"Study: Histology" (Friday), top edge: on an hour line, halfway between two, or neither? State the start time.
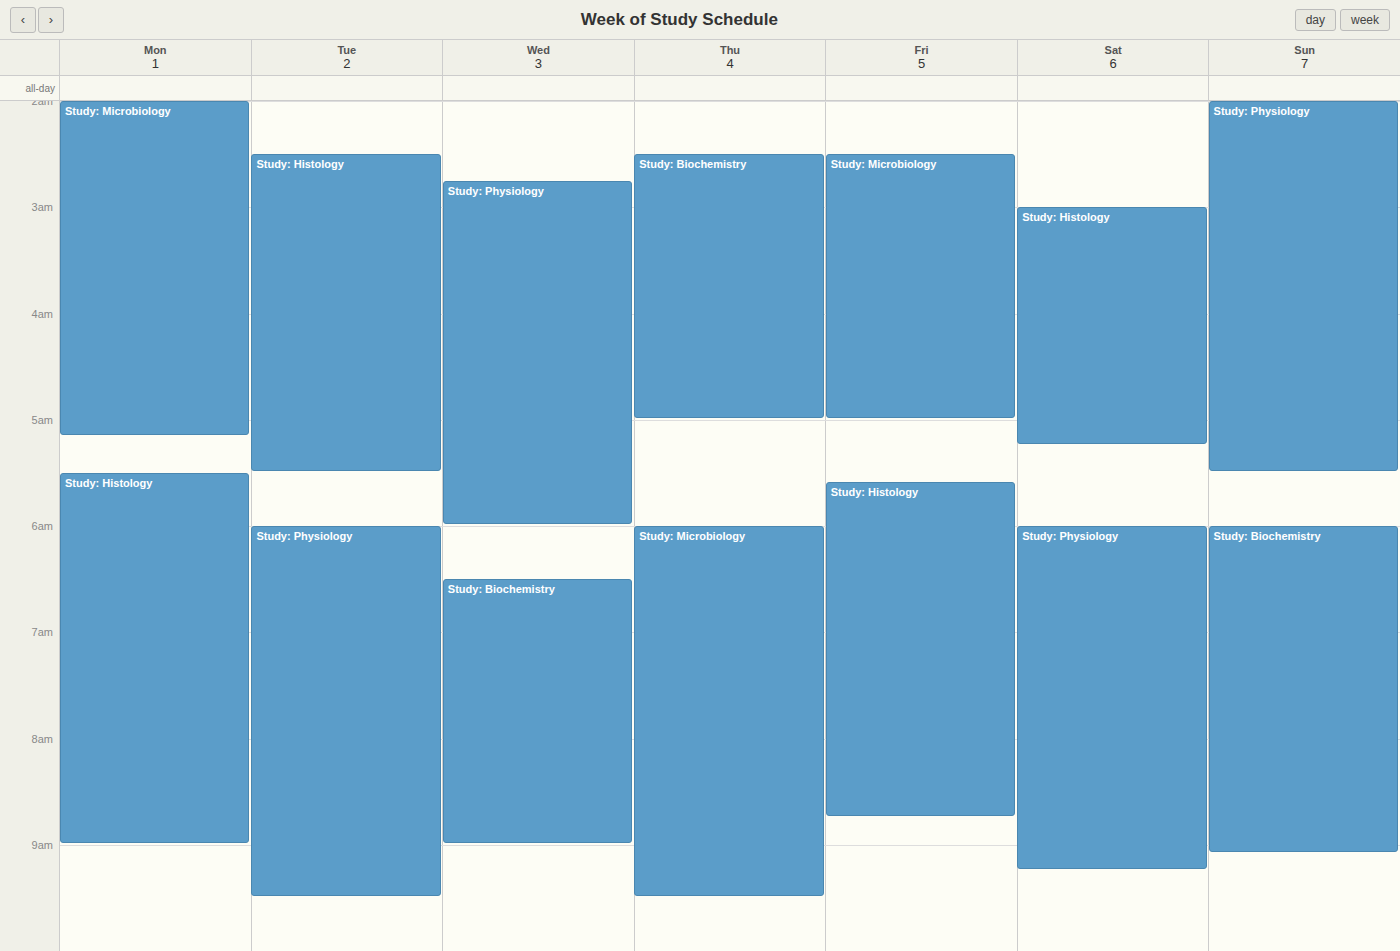
5:35 AM -- neither: 35 minutes below the 5 AM line and 25 minutes above the 6 AM line.